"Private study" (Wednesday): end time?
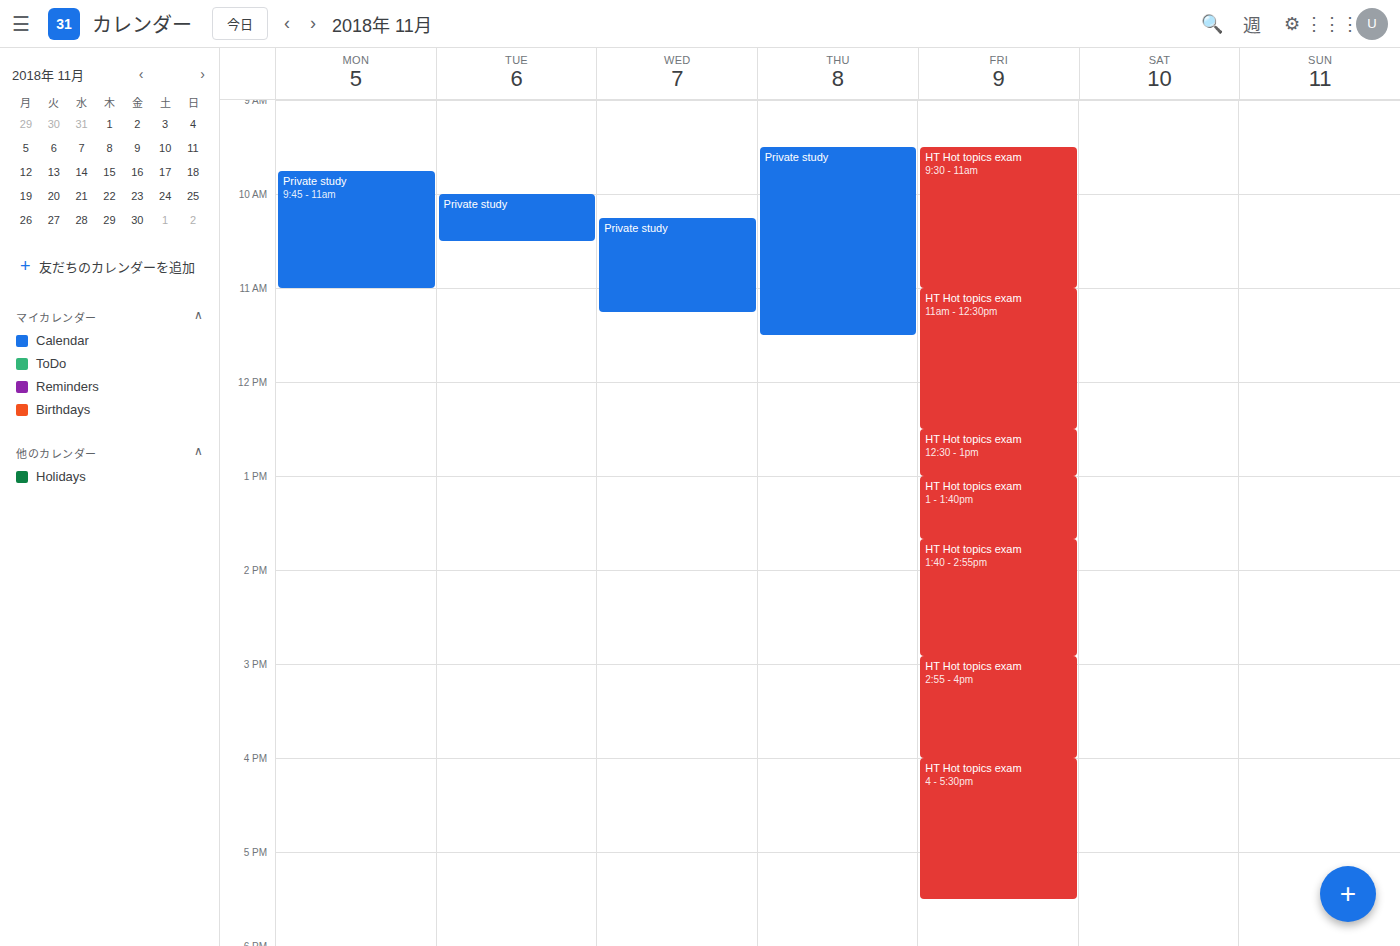
11:15